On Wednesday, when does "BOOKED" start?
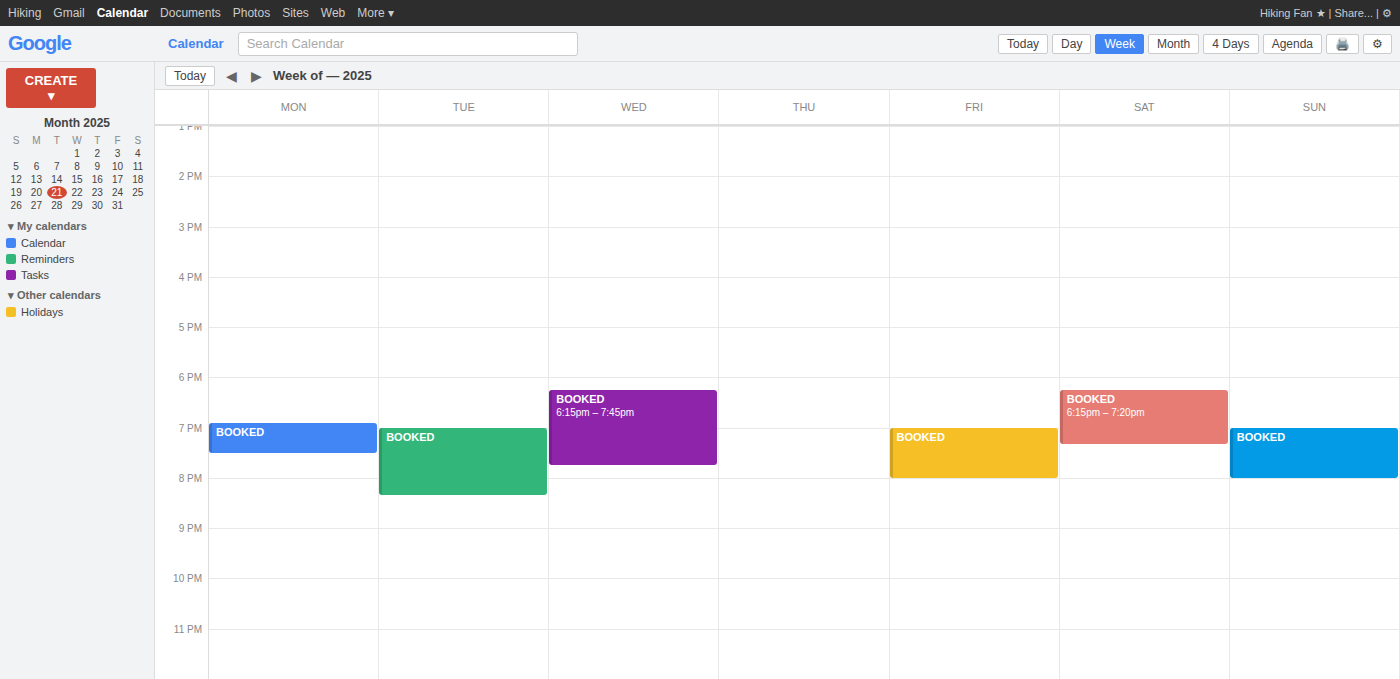
6:15 PM